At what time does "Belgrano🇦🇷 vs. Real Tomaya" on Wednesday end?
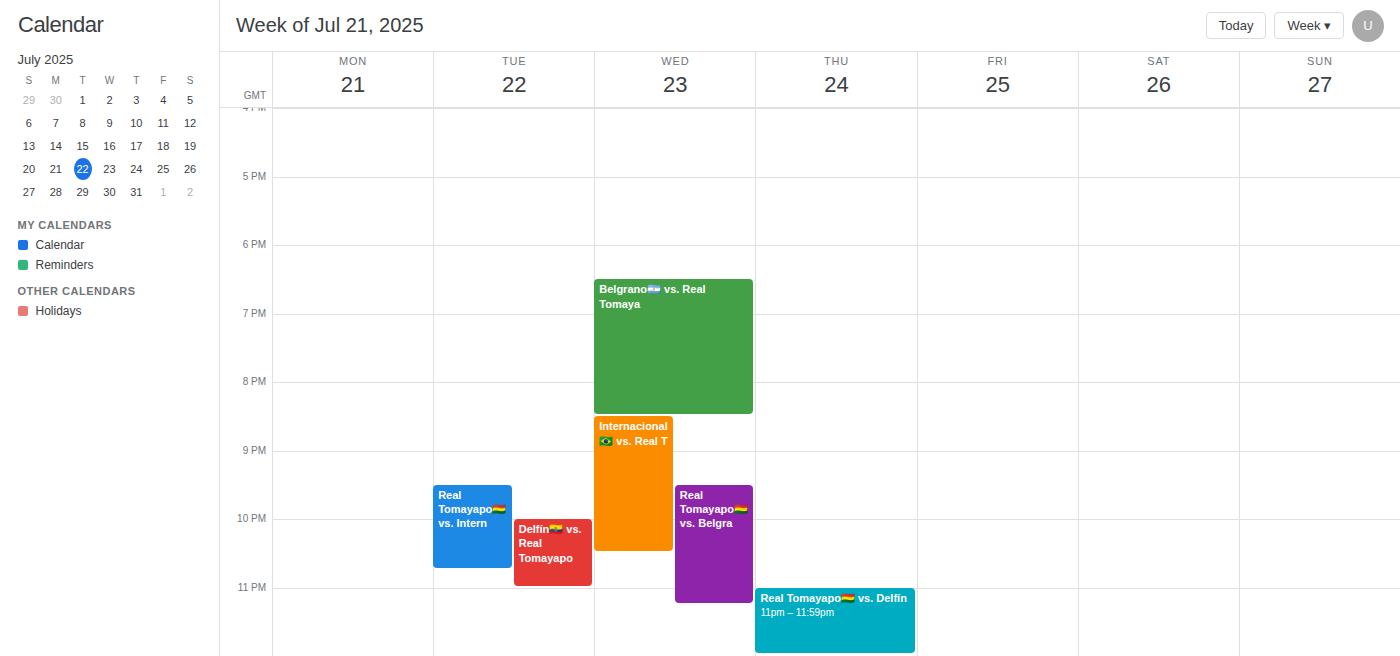
8:30 PM